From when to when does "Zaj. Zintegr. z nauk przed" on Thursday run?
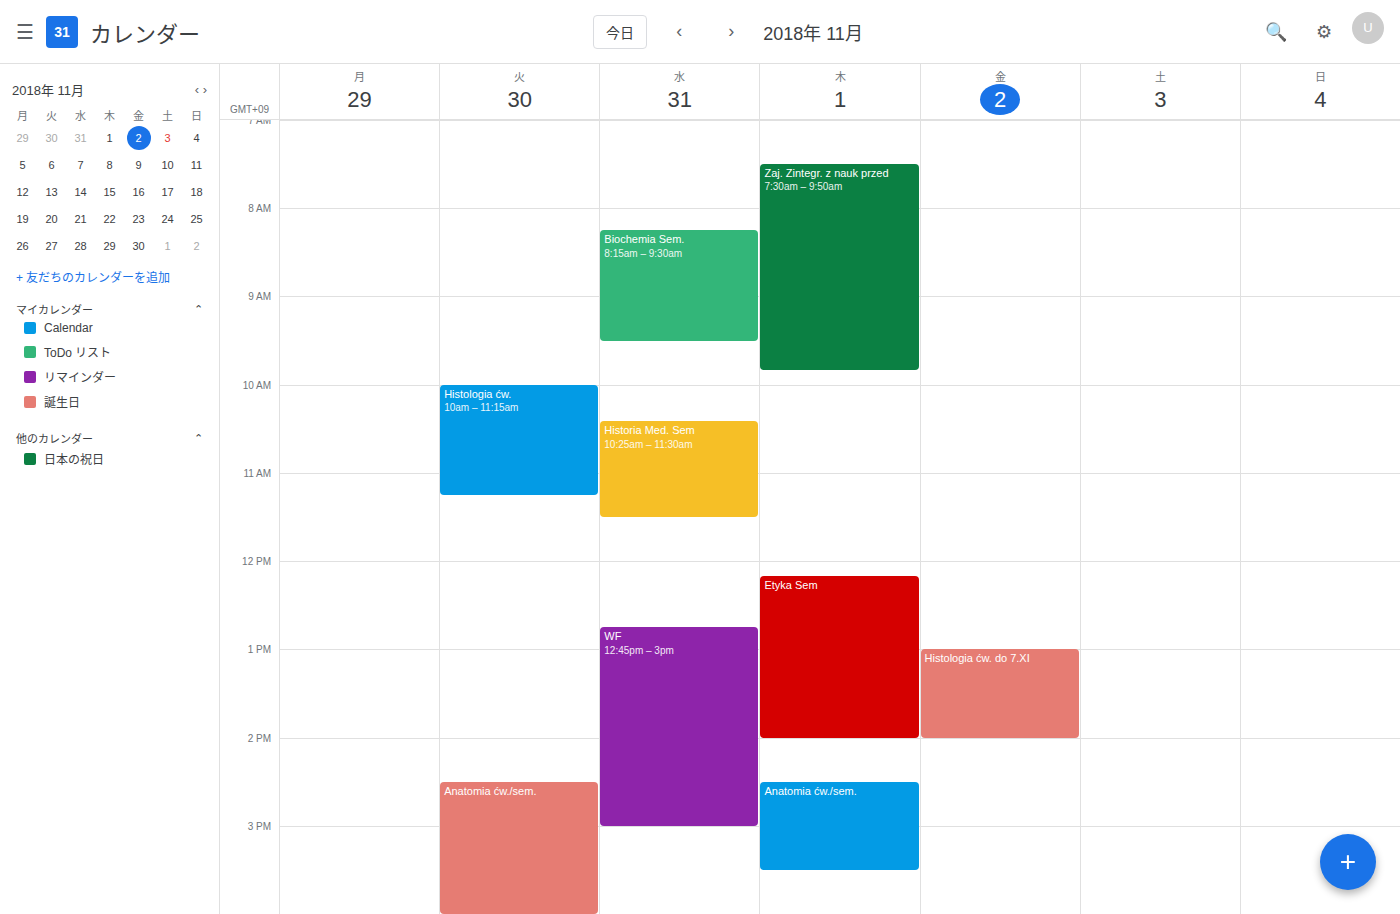
7:30 AM to 9:50 AM